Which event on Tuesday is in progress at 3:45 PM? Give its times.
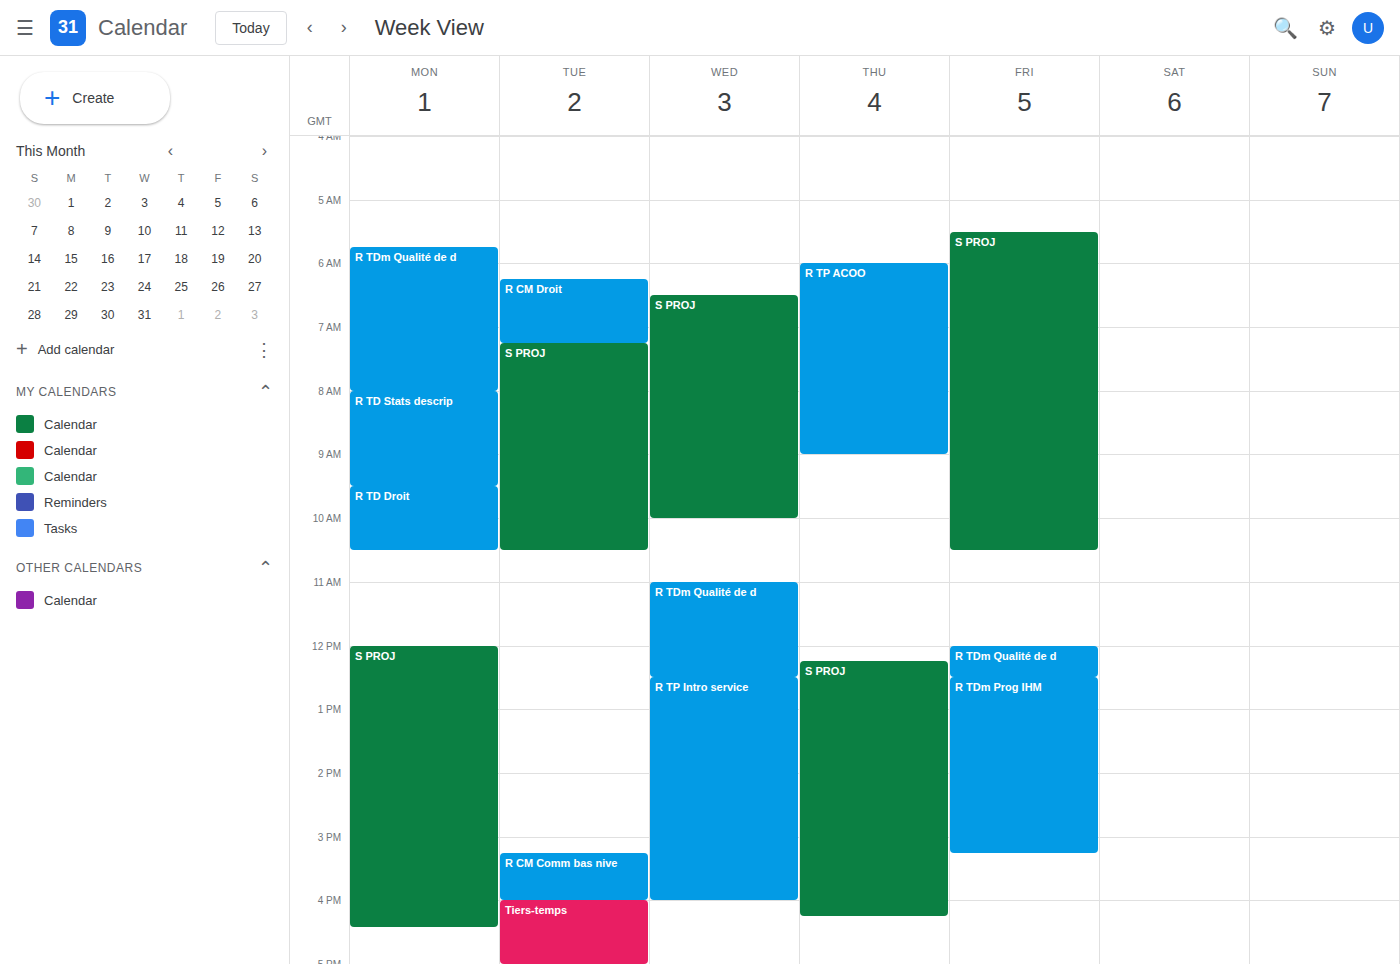
"R CM Comm bas nive", 3:15 PM to 4:00 PM